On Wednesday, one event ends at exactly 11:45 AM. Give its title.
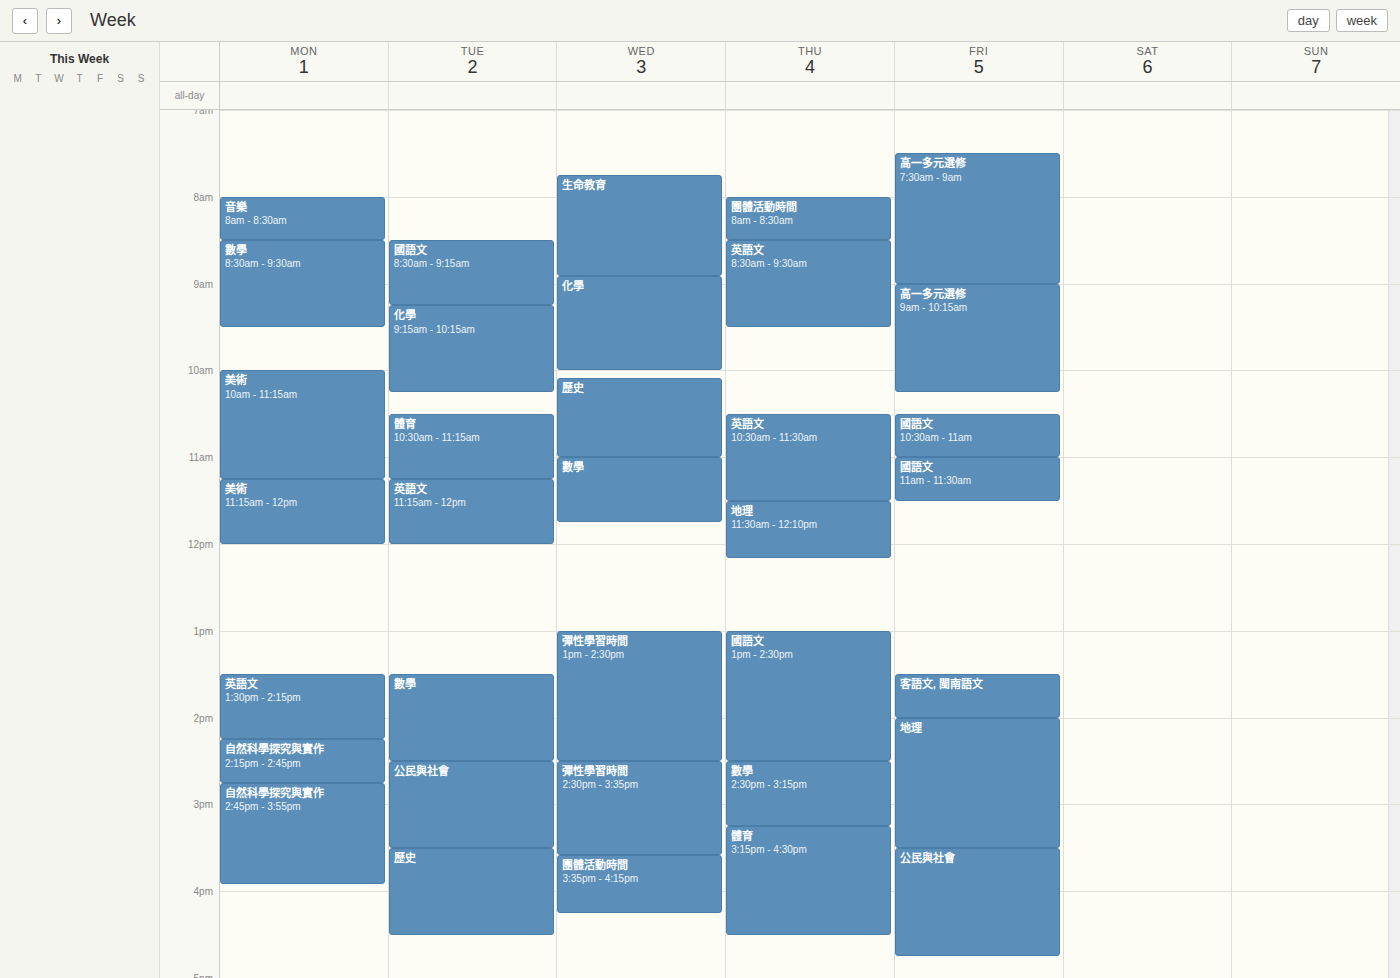
"數學"